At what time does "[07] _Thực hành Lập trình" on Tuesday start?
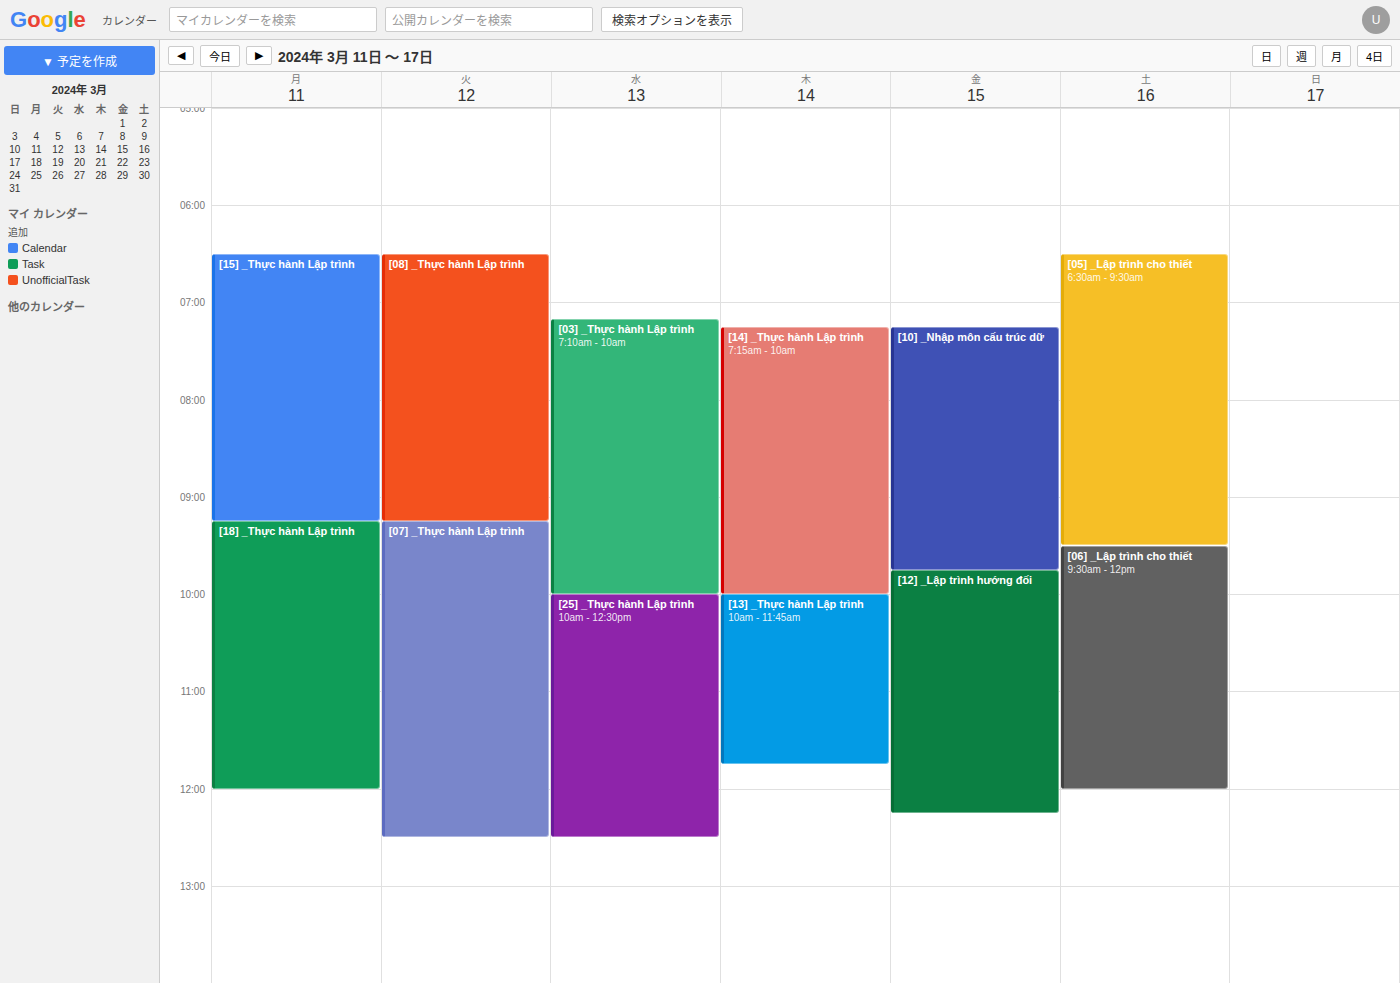
9:15 AM